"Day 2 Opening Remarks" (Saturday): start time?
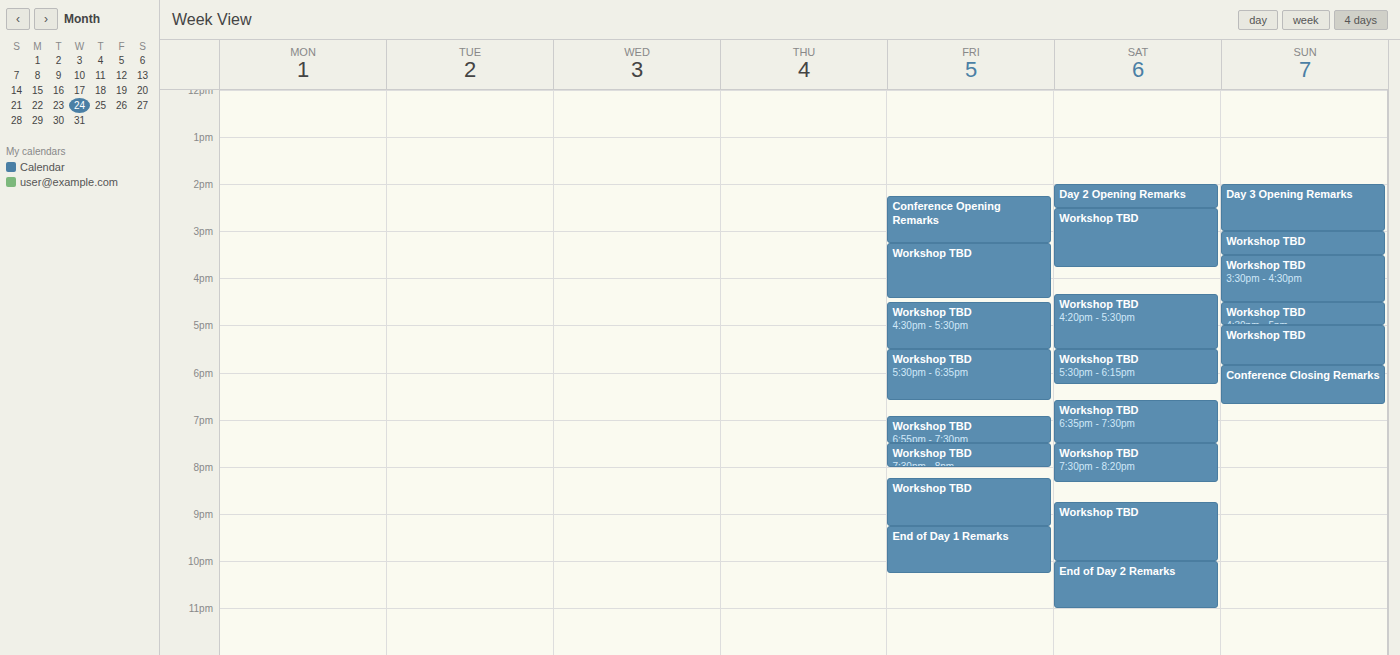
2:00 PM